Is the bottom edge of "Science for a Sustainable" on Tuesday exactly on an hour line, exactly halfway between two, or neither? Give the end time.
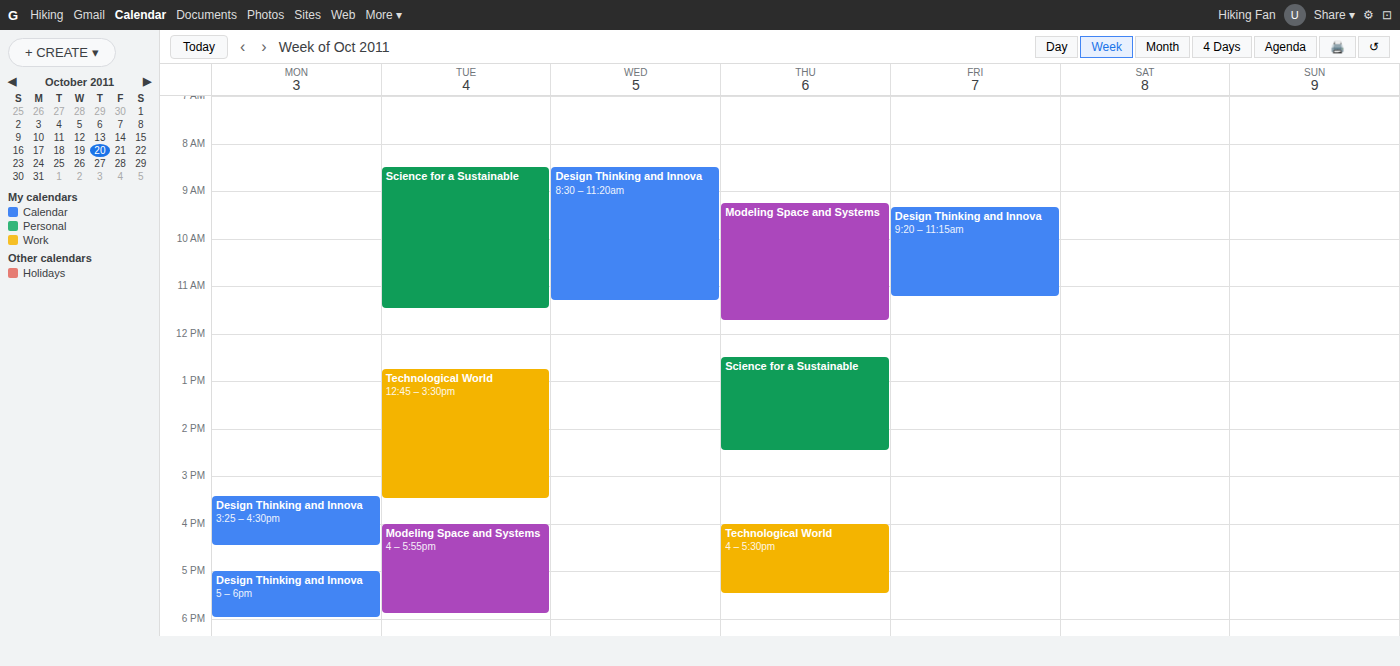
11:30 AM -- halfway between the 11 AM and 12 PM lines.